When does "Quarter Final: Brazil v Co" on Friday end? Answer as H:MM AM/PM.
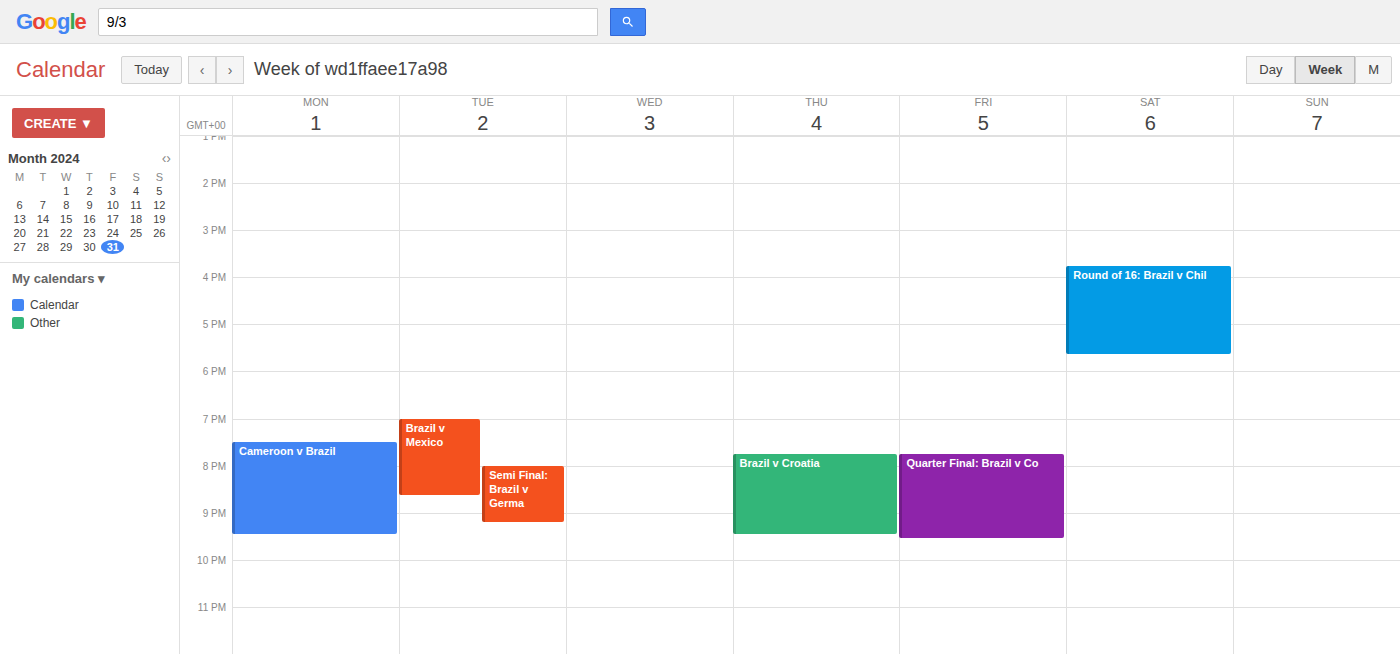
9:35 PM